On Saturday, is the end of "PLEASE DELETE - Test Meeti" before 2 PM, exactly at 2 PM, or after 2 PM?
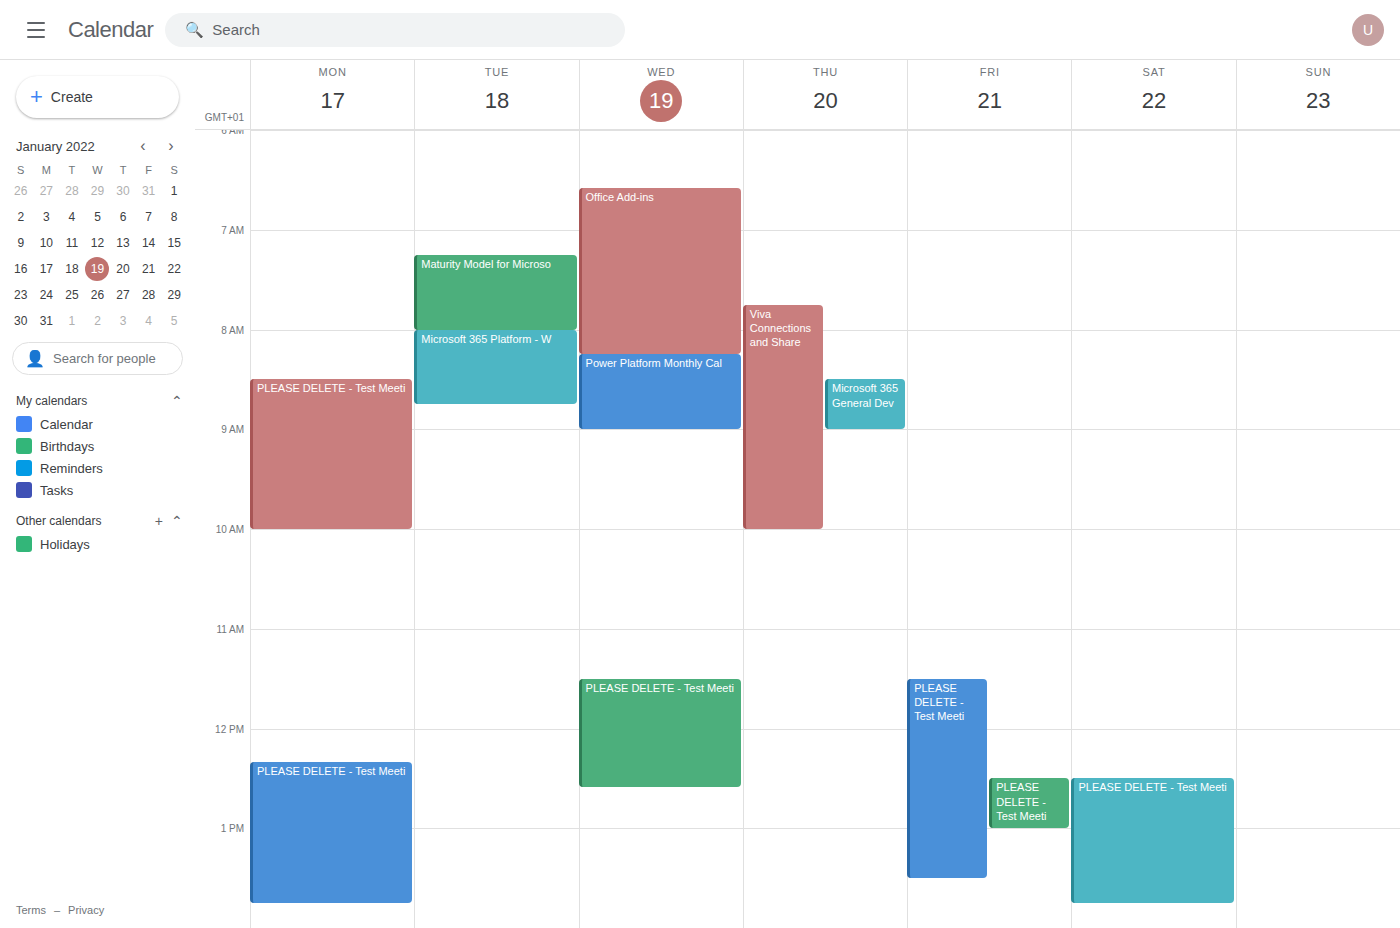
1:45 PM -- before 2 PM, 15 minutes above the 2 PM line.